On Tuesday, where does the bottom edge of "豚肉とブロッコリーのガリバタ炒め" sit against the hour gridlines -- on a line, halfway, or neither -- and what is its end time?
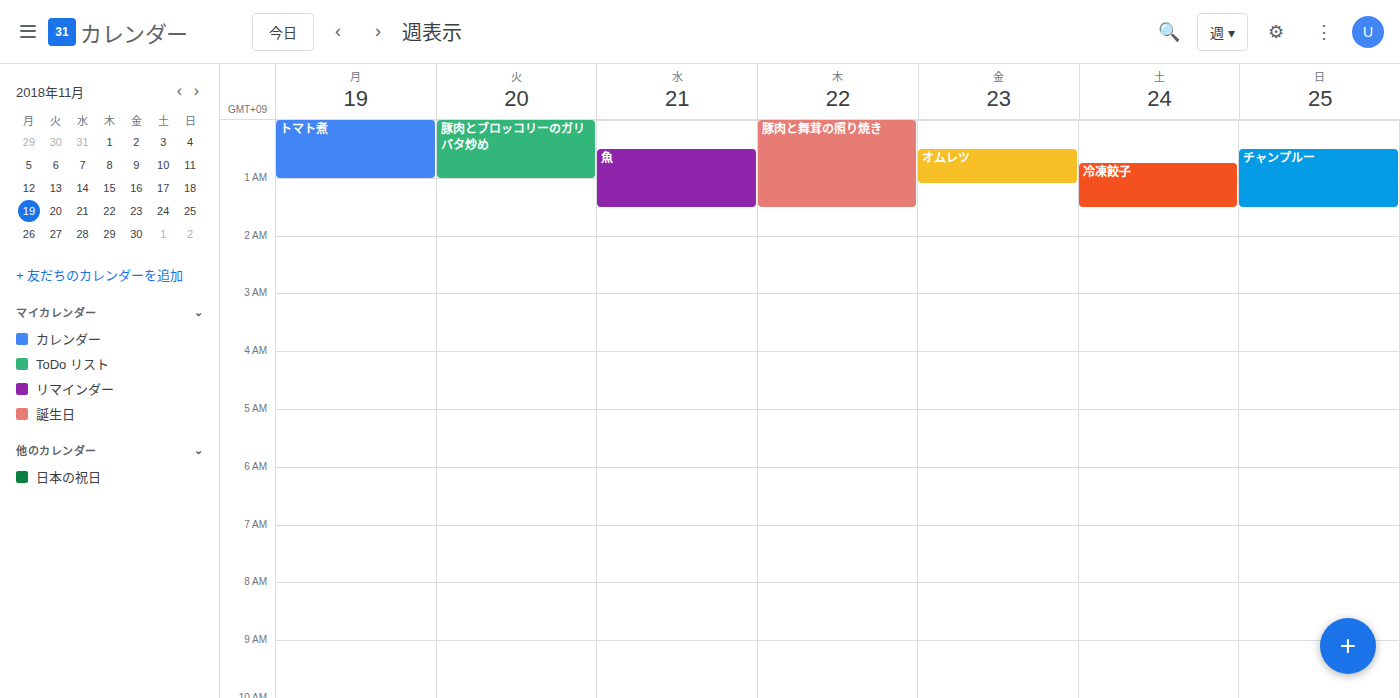
1:00 AM -- exactly on the 1 AM line.